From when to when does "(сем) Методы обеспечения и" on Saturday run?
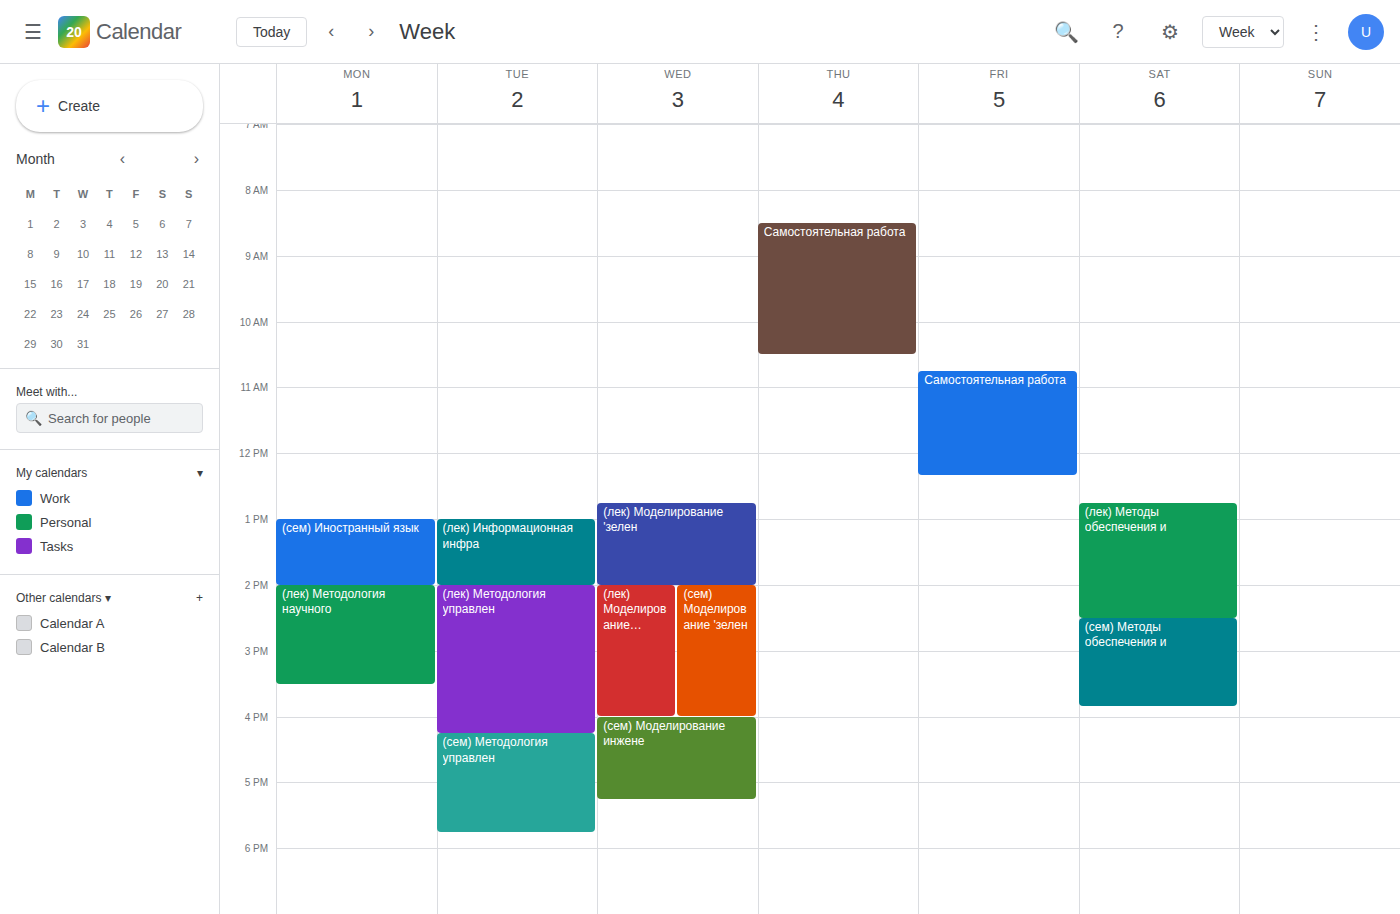
2:30 PM to 3:50 PM